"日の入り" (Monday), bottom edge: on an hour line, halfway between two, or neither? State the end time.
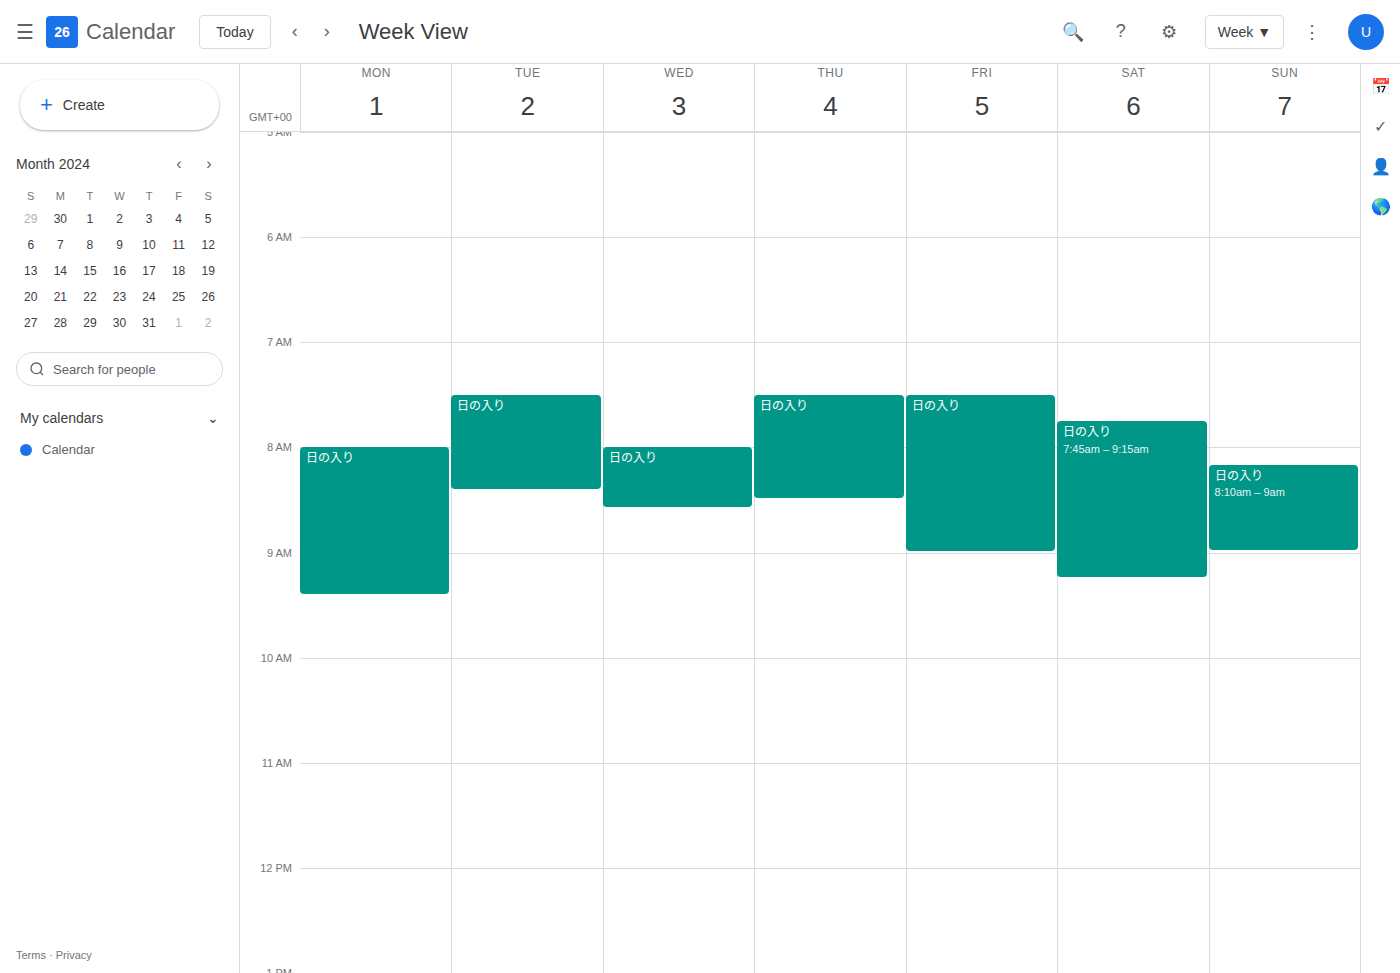
9:25 AM -- neither: 25 minutes below the 9 AM line and 35 minutes above the 10 AM line.